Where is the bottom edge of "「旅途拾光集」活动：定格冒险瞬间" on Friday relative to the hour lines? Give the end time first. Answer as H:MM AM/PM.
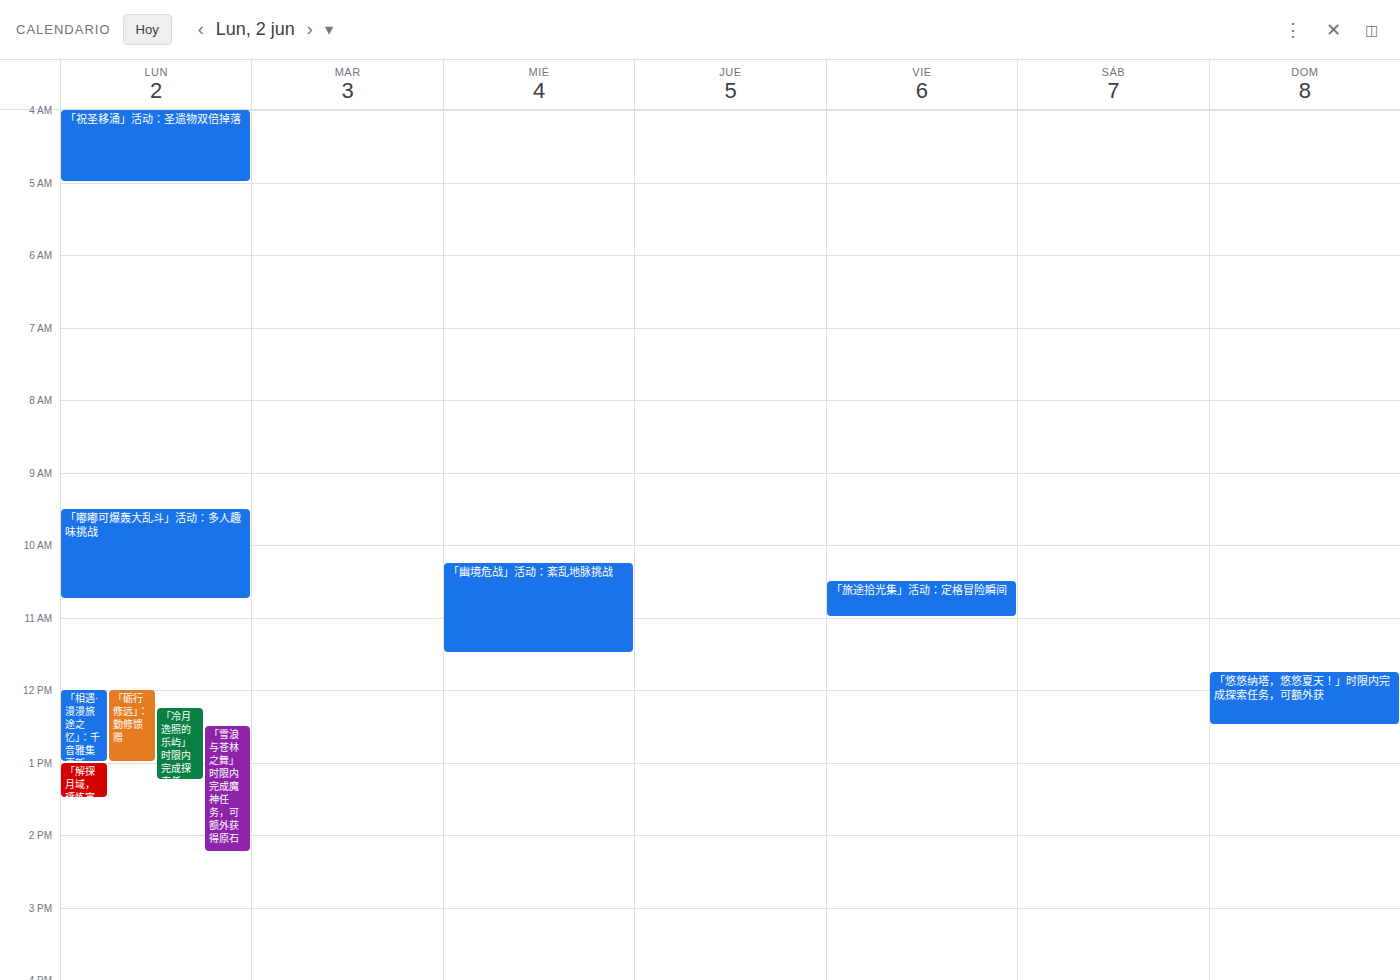
11:00 AM -- exactly on the 11 AM line.